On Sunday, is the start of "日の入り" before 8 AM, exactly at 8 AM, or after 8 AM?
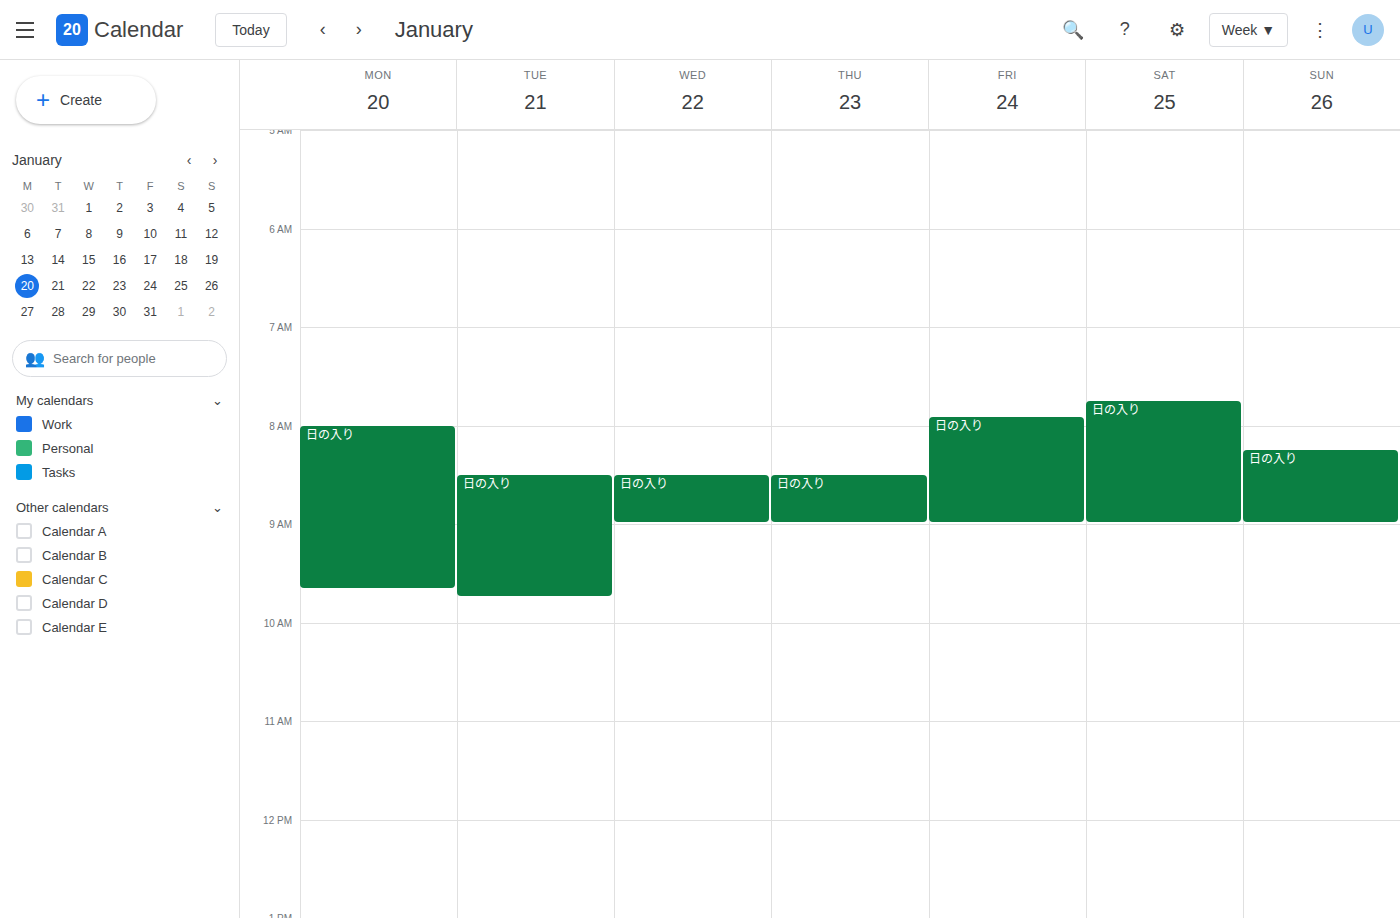
8:15 AM -- after 8 AM, 15 minutes below the 8 AM line.